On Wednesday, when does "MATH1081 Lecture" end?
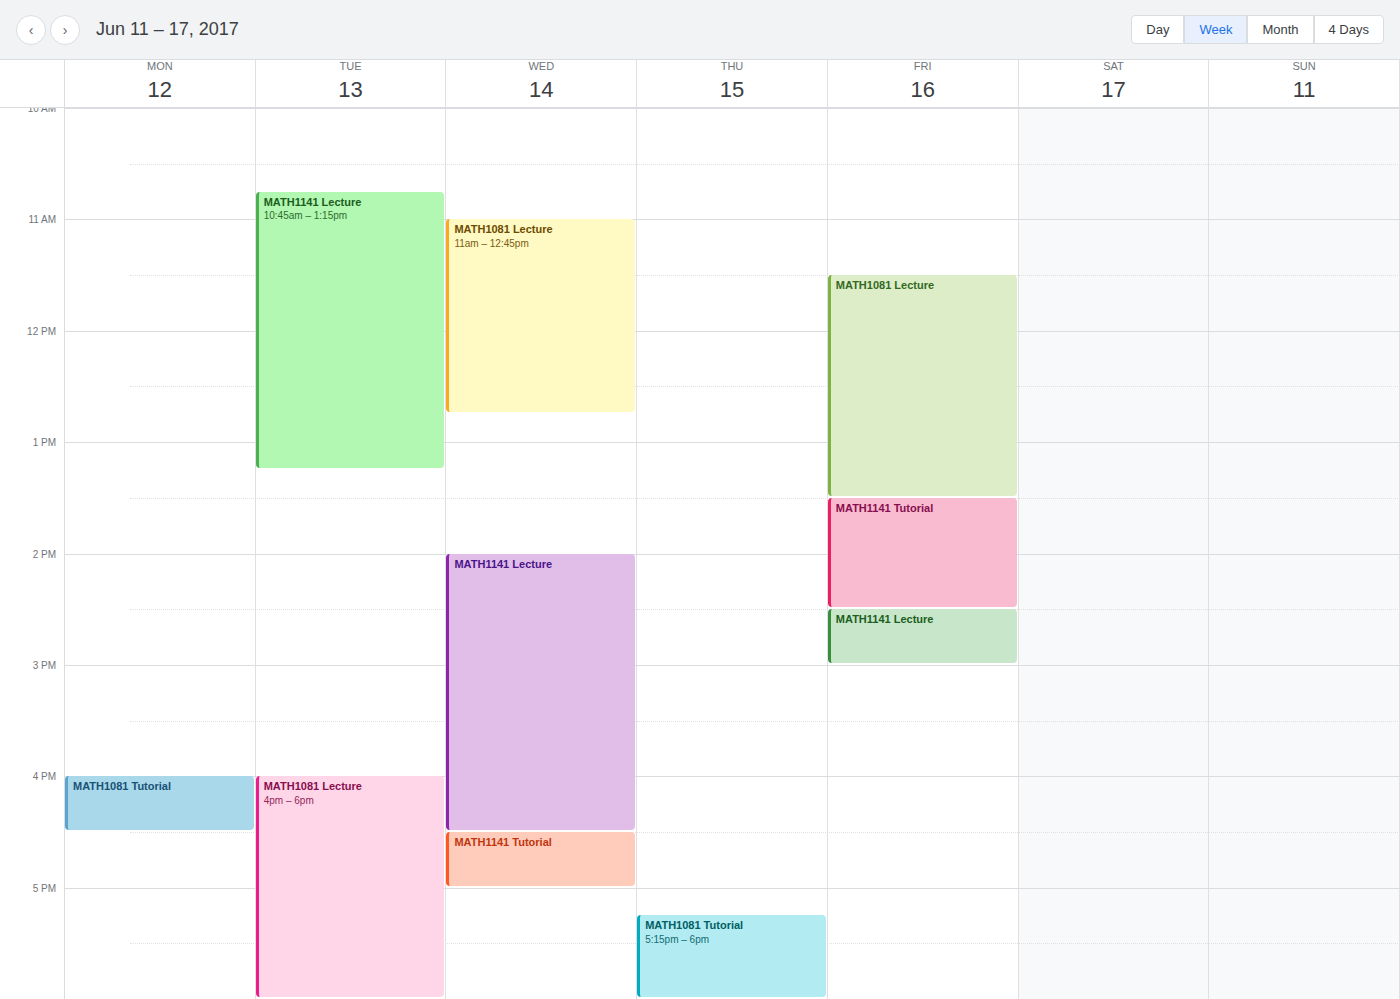
12:45 PM